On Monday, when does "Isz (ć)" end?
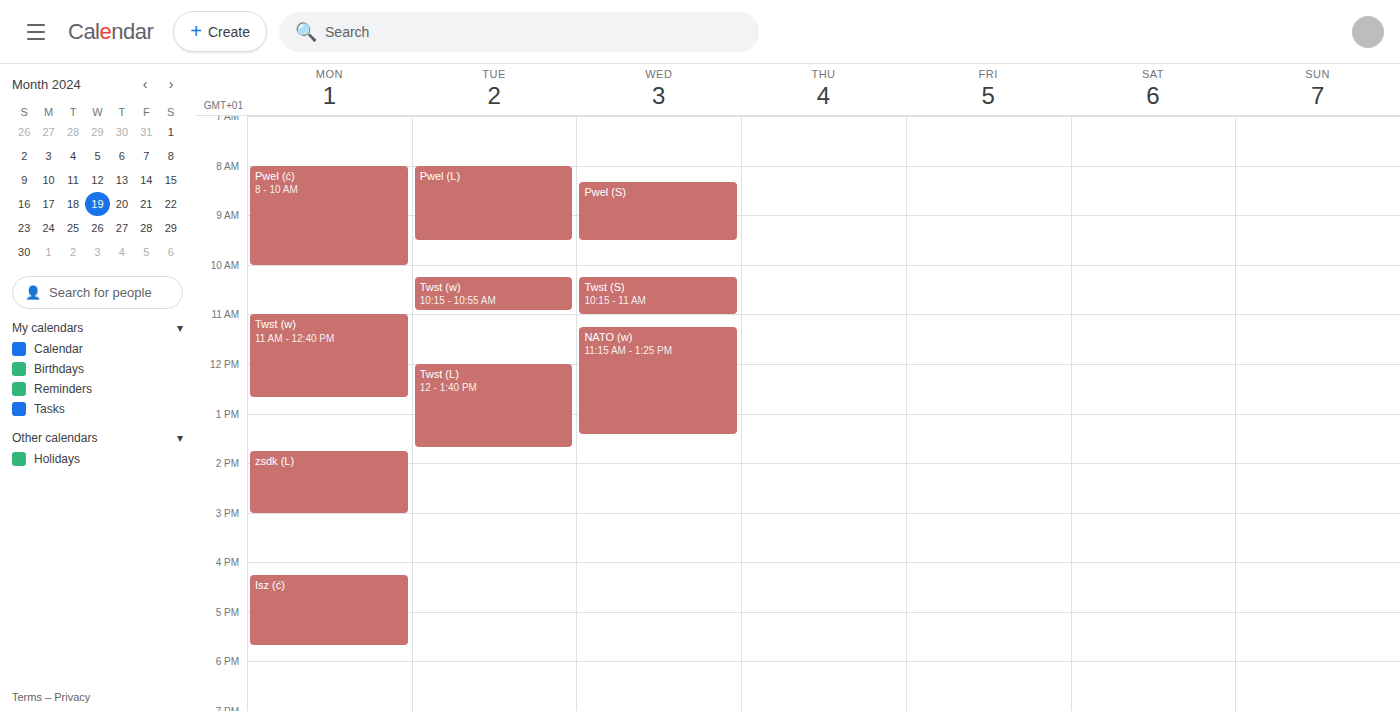
5:40 PM